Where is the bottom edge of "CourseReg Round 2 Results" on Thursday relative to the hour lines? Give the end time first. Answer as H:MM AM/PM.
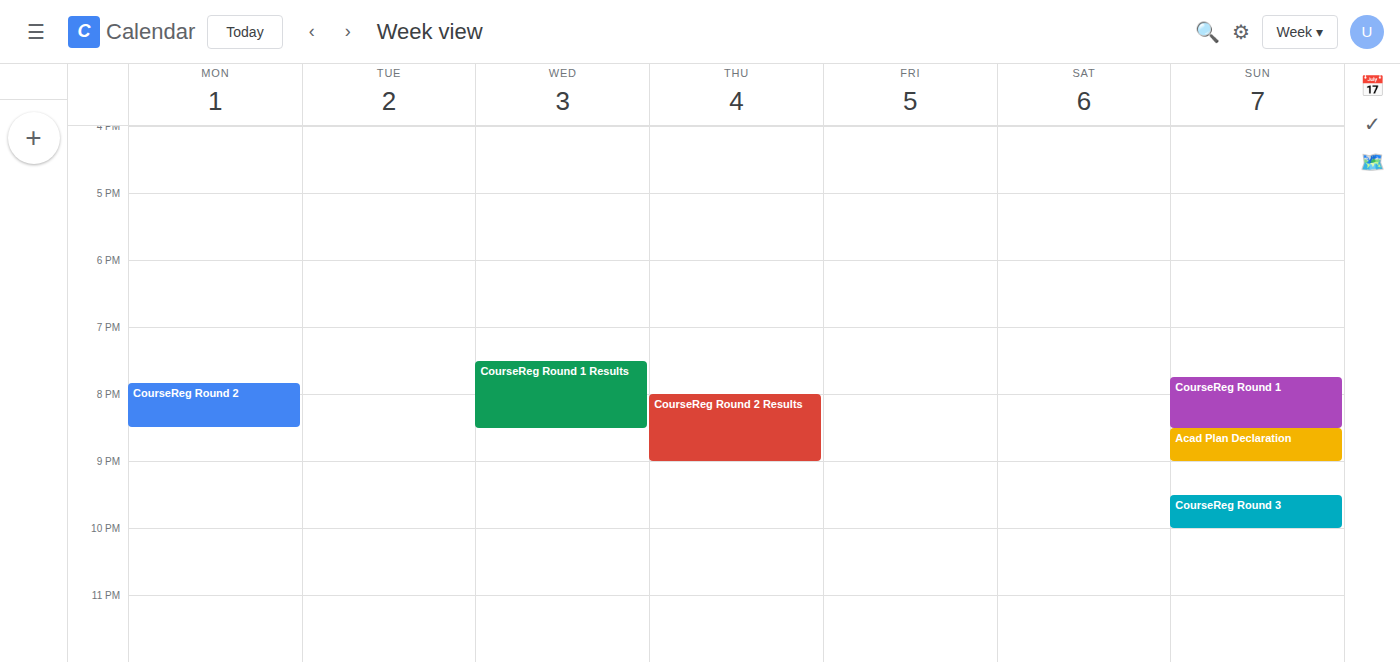
9:00 PM -- exactly on the 9 PM line.